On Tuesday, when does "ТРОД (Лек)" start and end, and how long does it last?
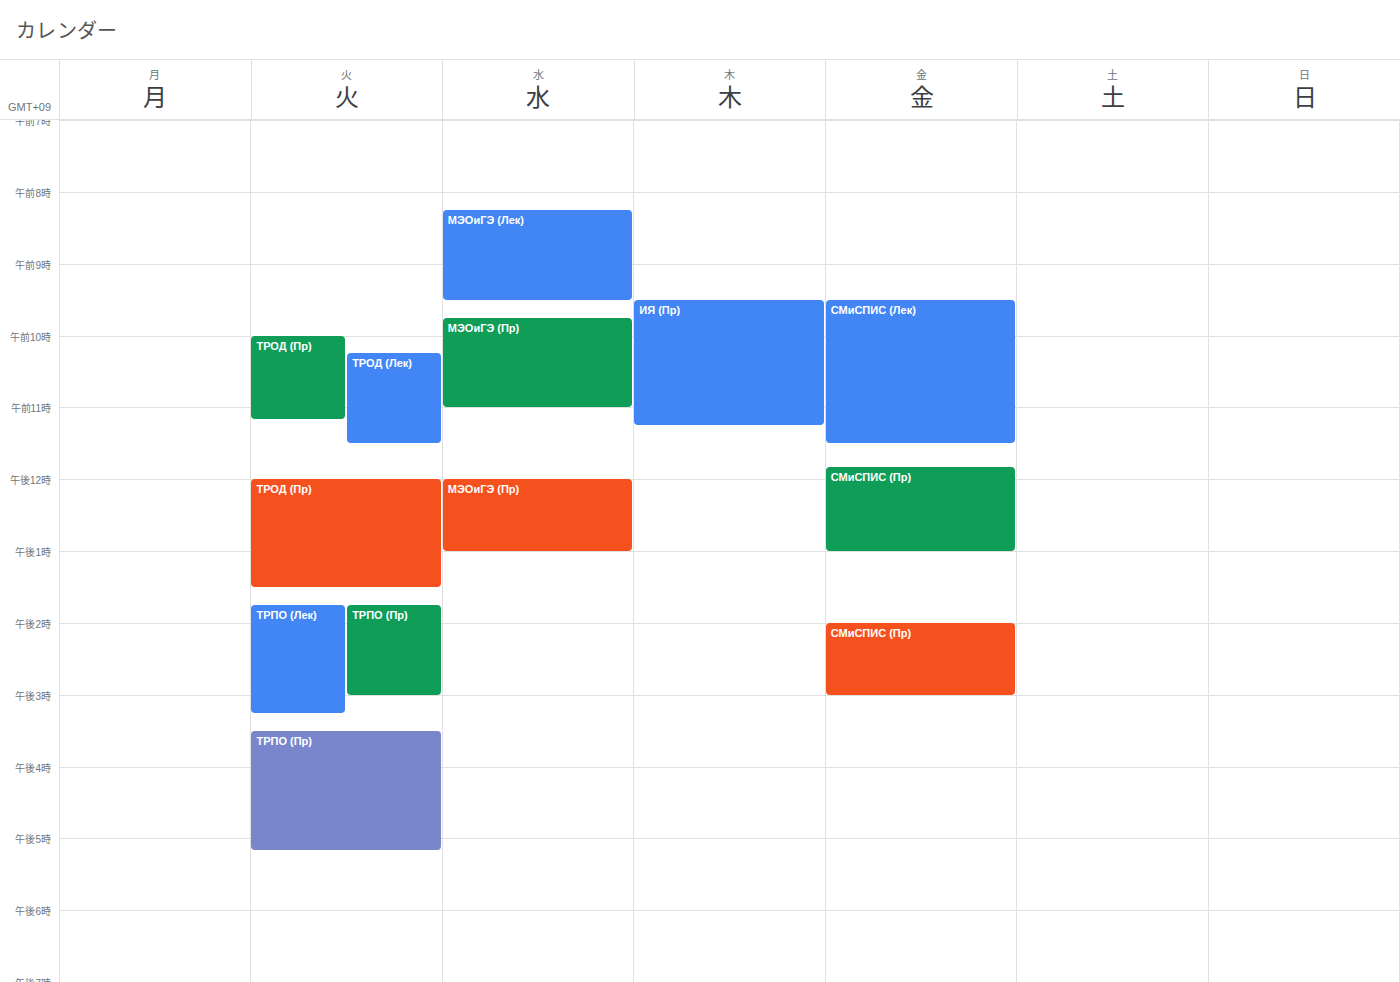
10:15 AM to 11:30 AM, 1 hour 15 minutes